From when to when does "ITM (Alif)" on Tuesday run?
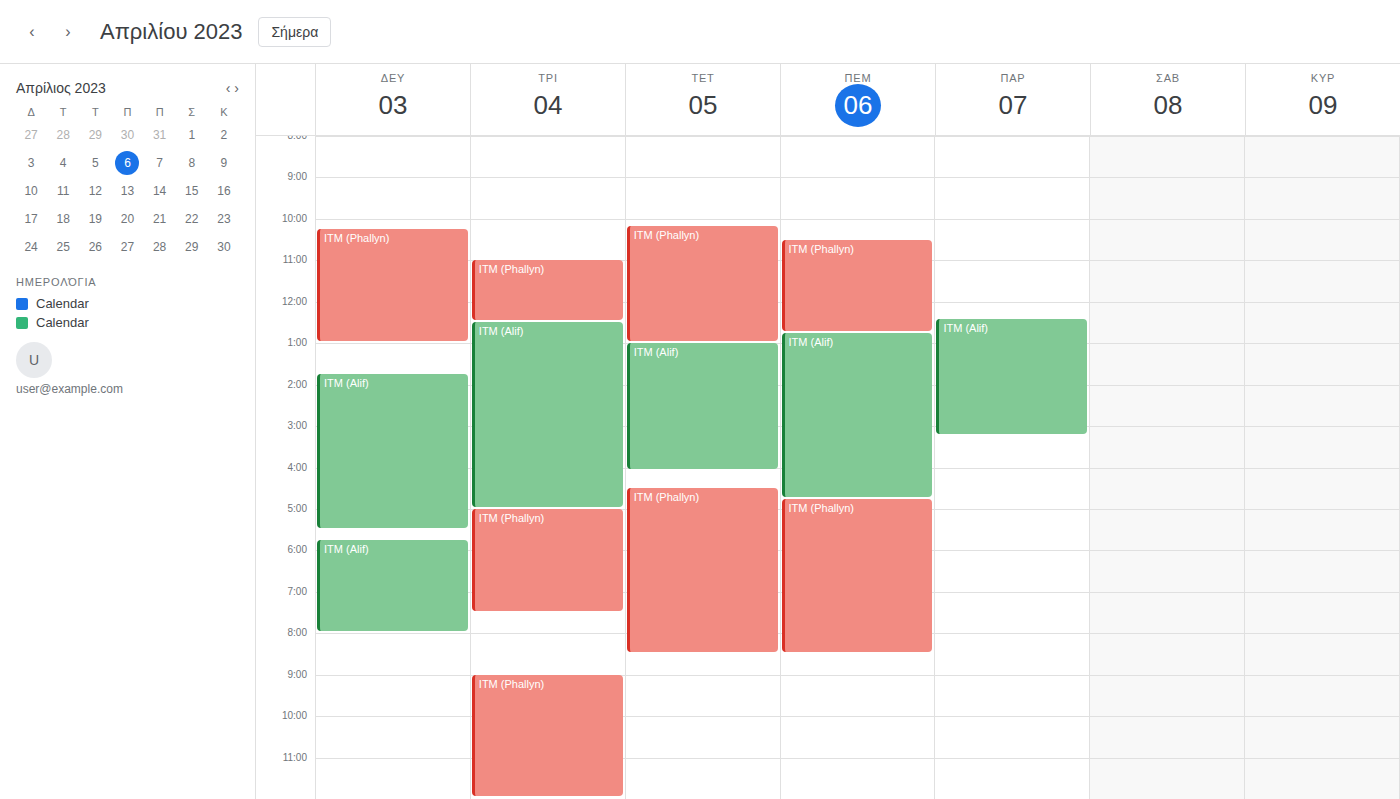
12:30 PM to 5:00 PM